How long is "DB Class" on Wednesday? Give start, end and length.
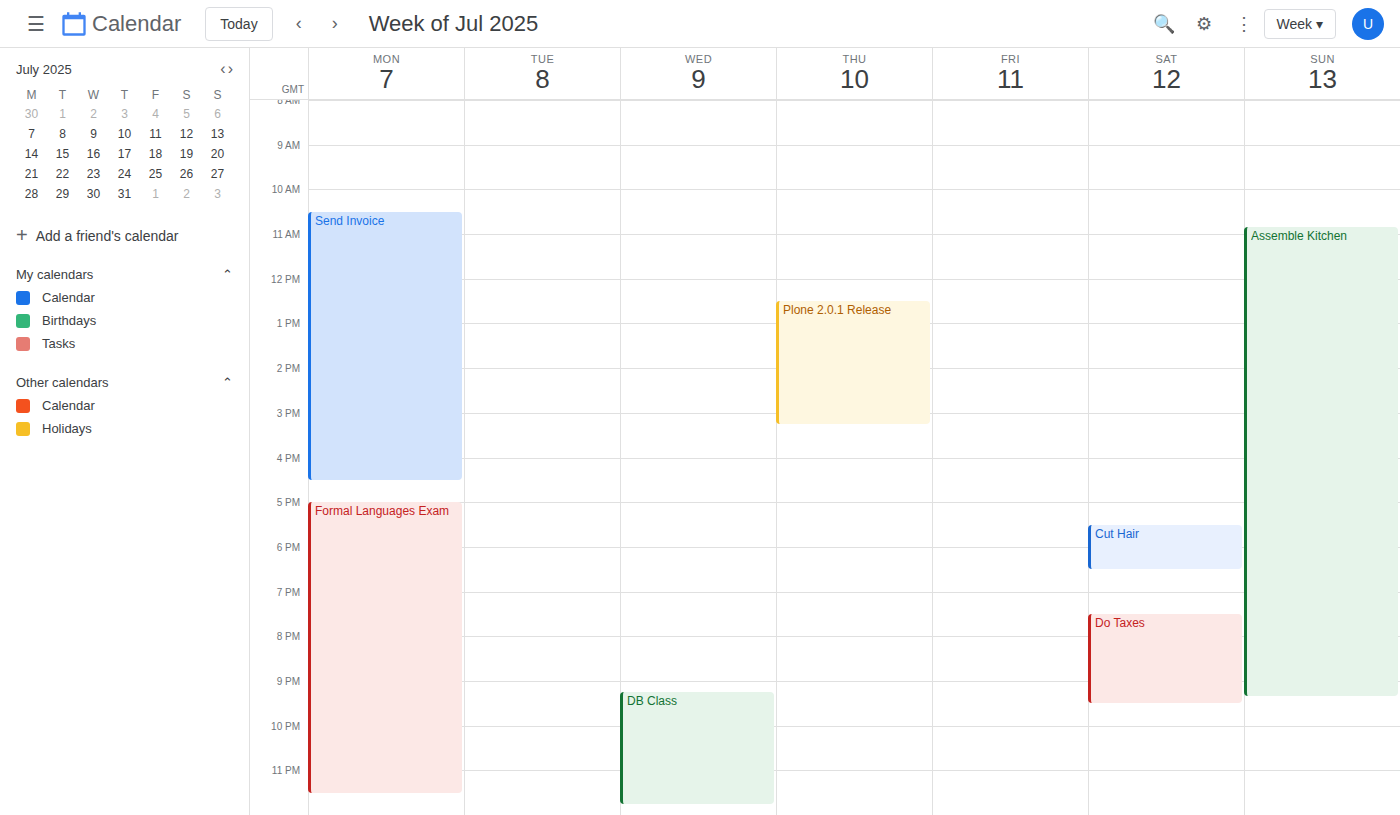
9:15 PM to 11:45 PM, 2 hours 30 minutes